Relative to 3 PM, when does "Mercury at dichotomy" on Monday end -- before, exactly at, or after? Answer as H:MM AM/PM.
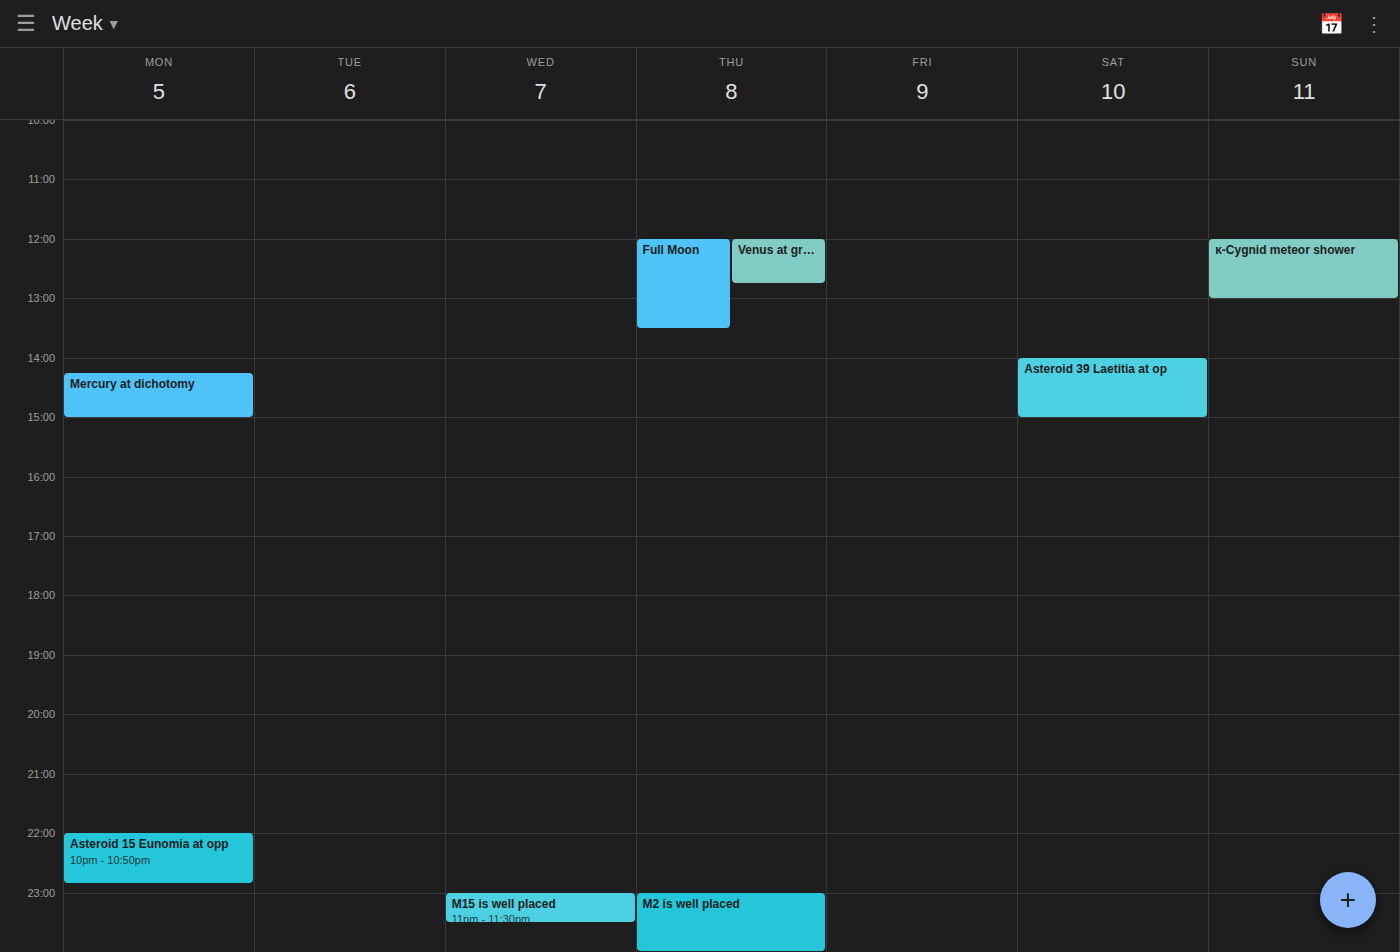
3:00 PM -- exactly at 3 PM, on the 3 PM line.